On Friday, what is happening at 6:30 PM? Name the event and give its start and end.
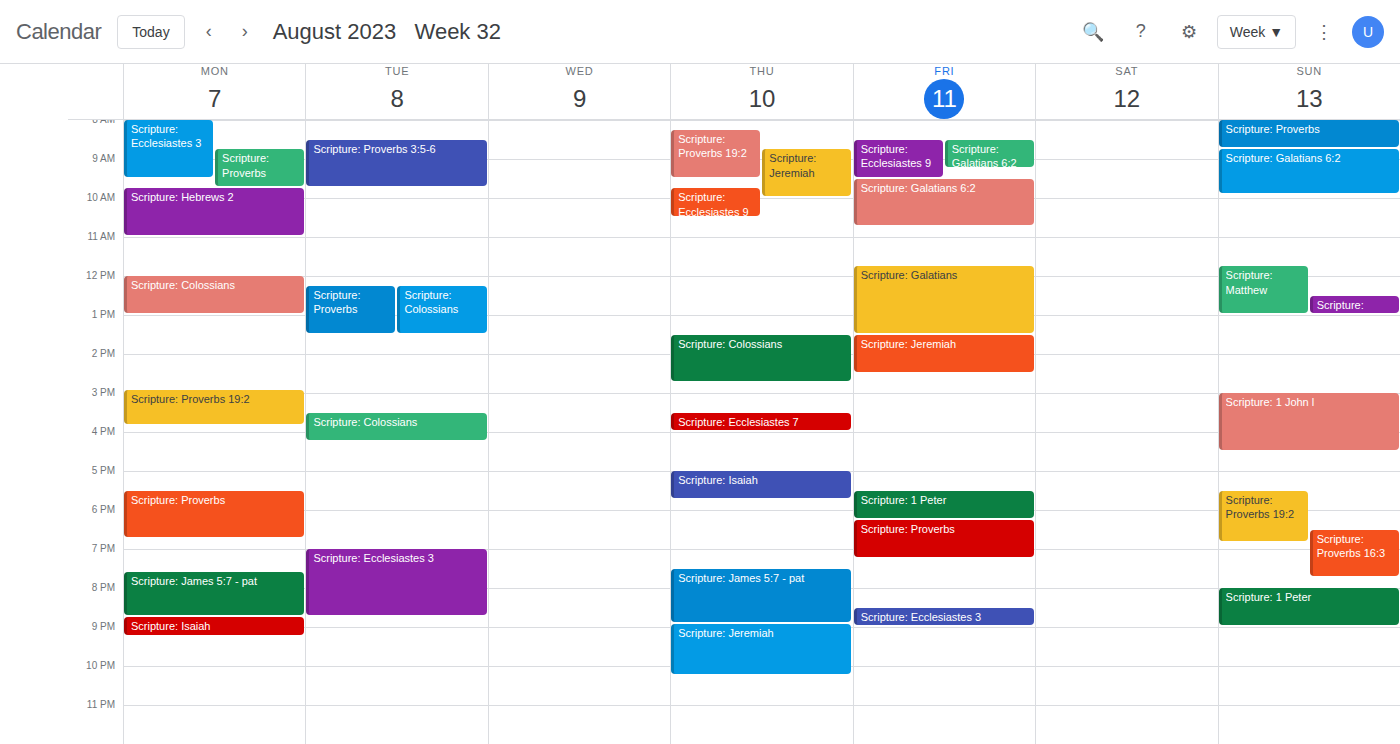
"Scripture: Proverbs", 6:15 PM to 7:15 PM